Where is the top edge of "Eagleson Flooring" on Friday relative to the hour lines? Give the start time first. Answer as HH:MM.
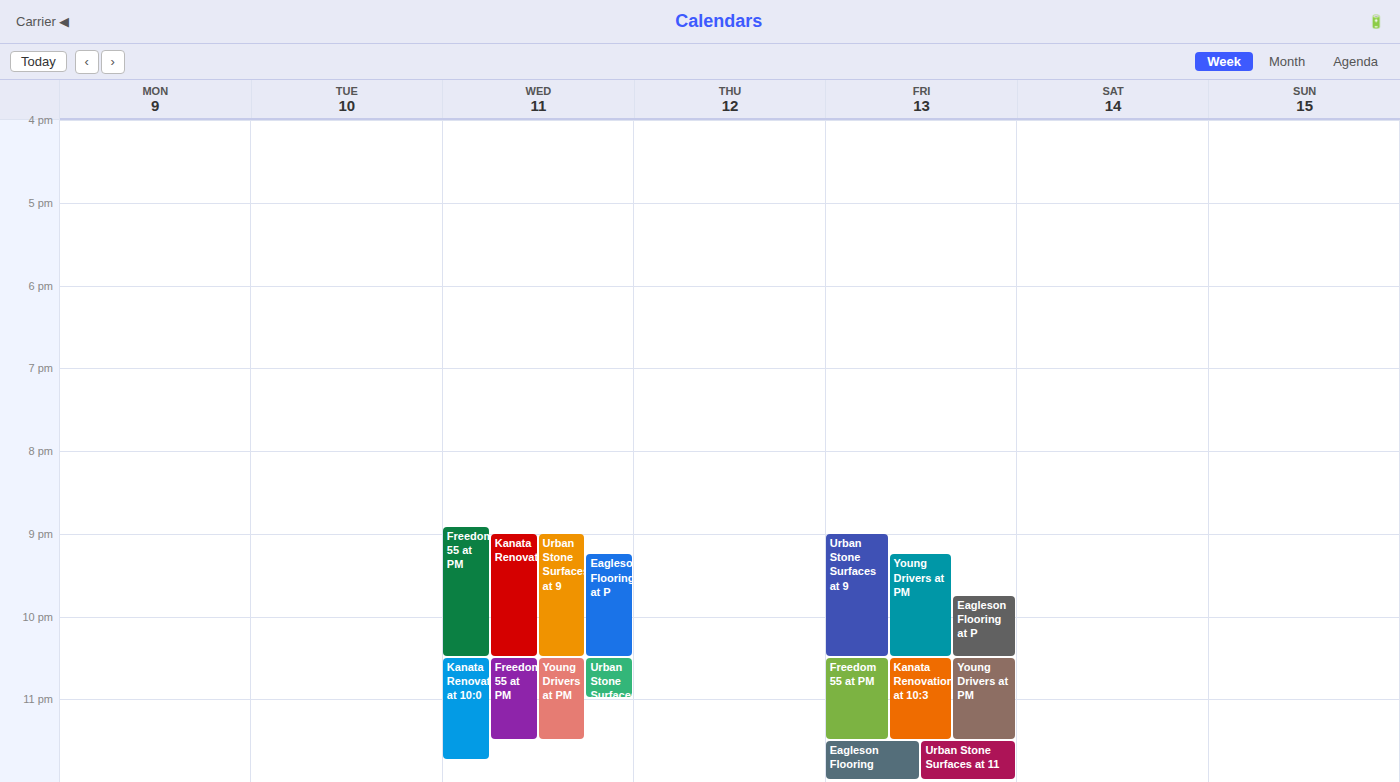
23:30 -- halfway between the 23:00 and 24:00 lines.